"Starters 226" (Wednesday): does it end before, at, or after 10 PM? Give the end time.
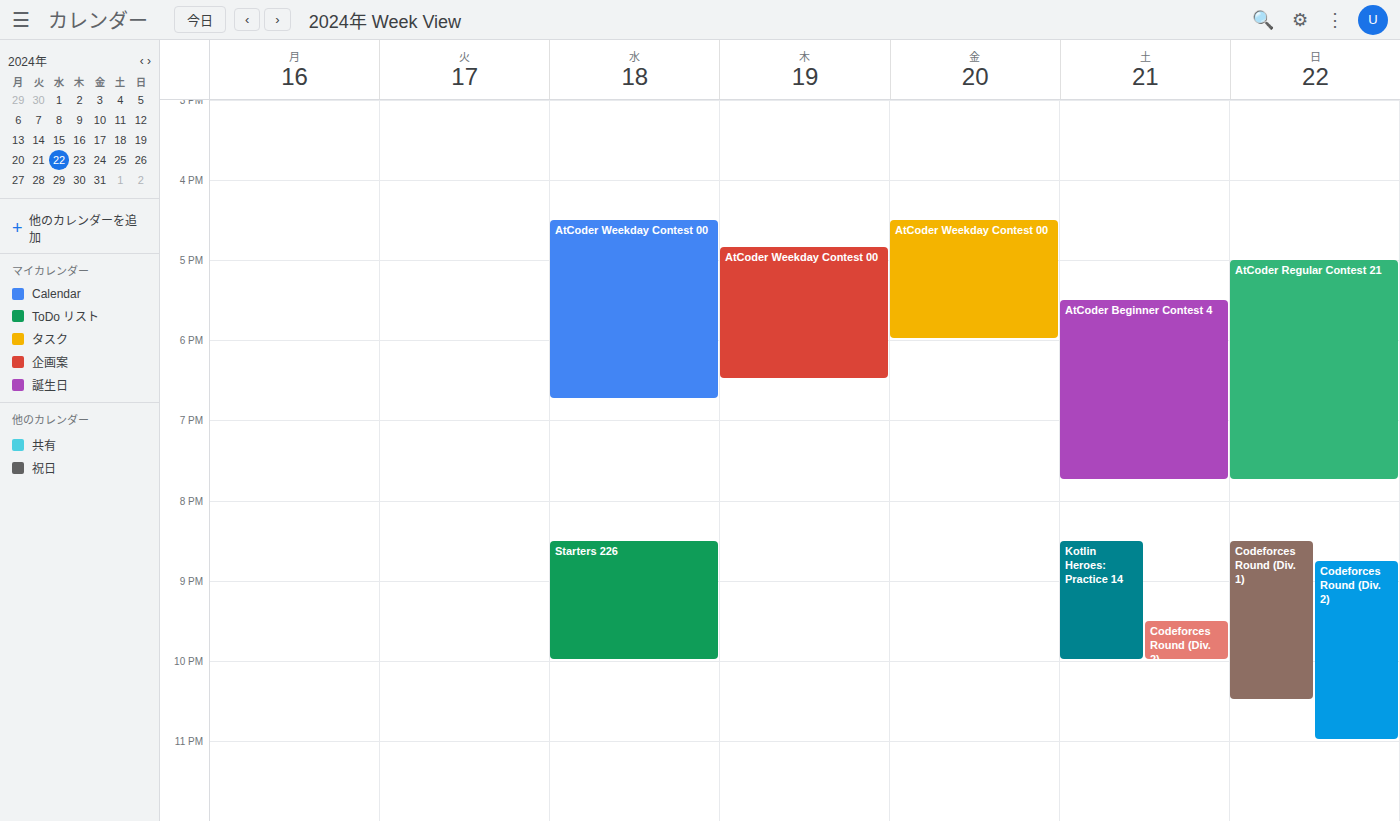
10:00 PM -- exactly at 10 PM, on the 10 PM line.